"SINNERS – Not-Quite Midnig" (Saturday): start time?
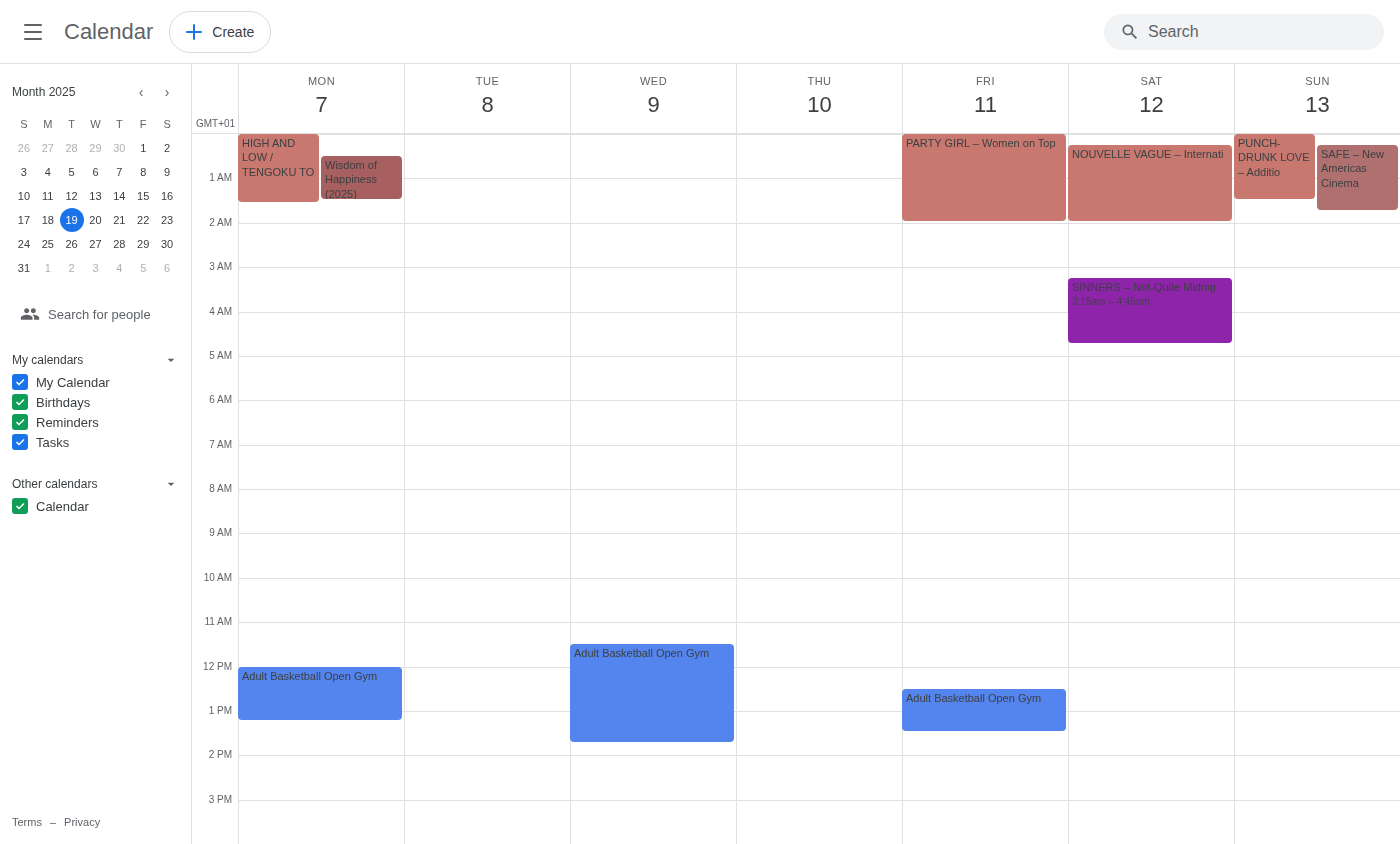
3:15 AM